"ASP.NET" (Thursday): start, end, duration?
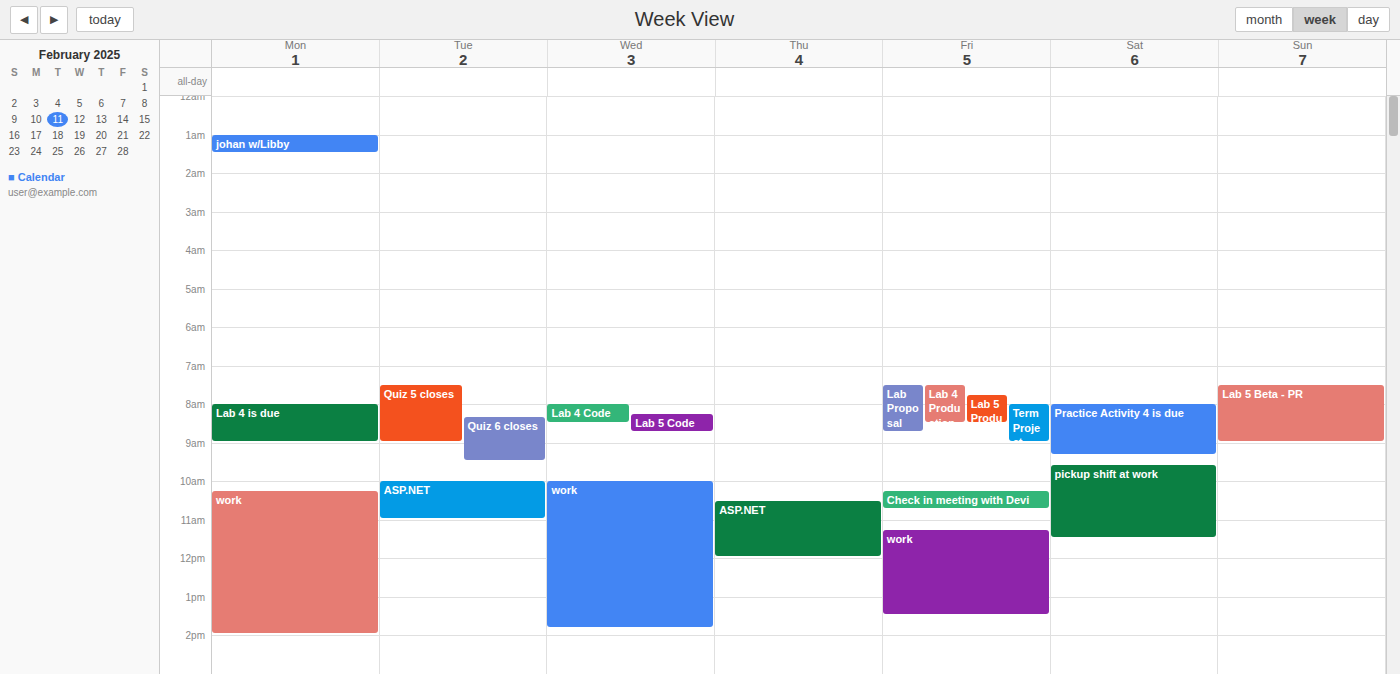
10:30 AM to 12:00 PM, 1 hour 30 minutes